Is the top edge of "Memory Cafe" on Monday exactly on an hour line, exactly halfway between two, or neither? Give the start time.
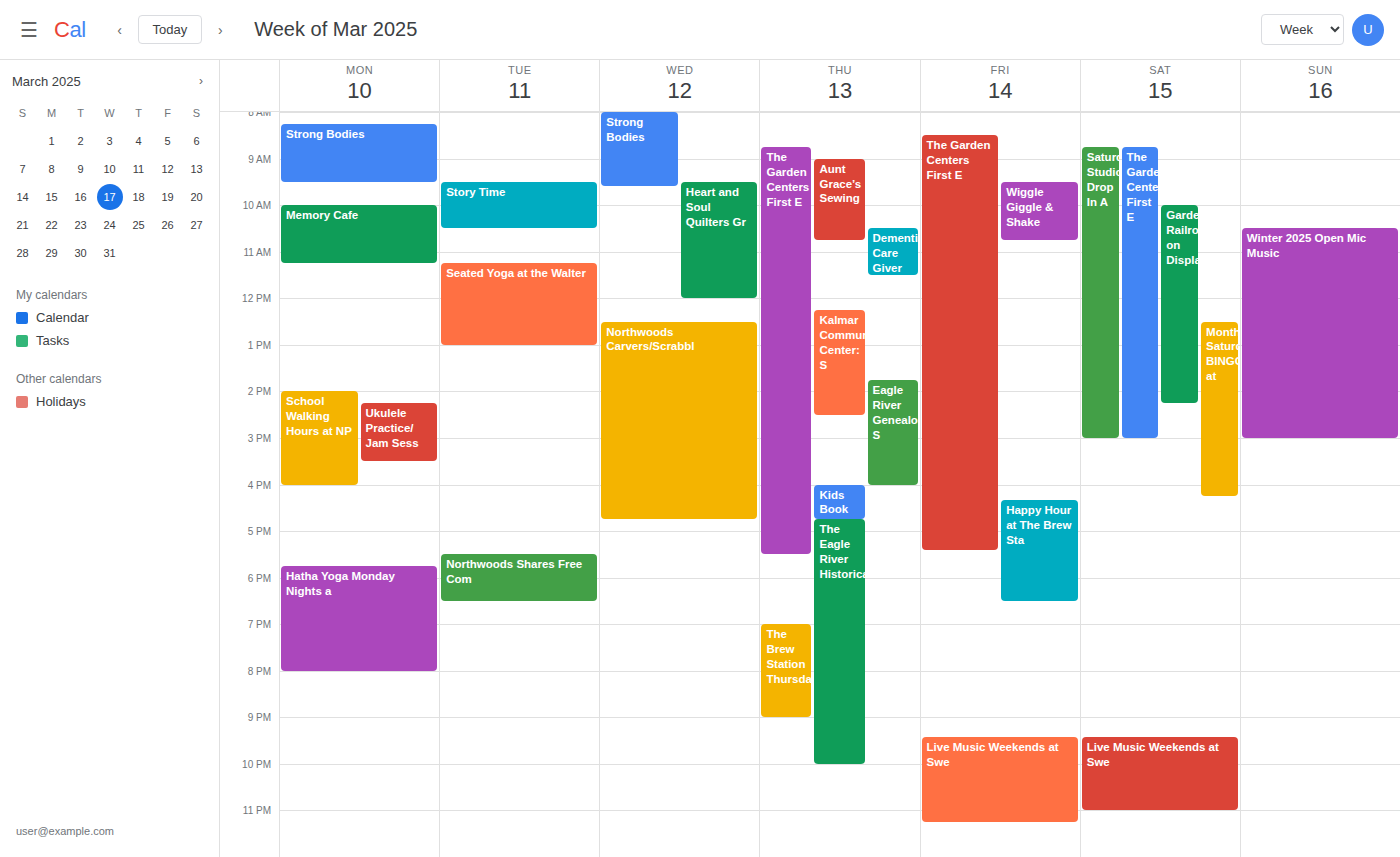
10:00 AM -- exactly on the 10 AM line.